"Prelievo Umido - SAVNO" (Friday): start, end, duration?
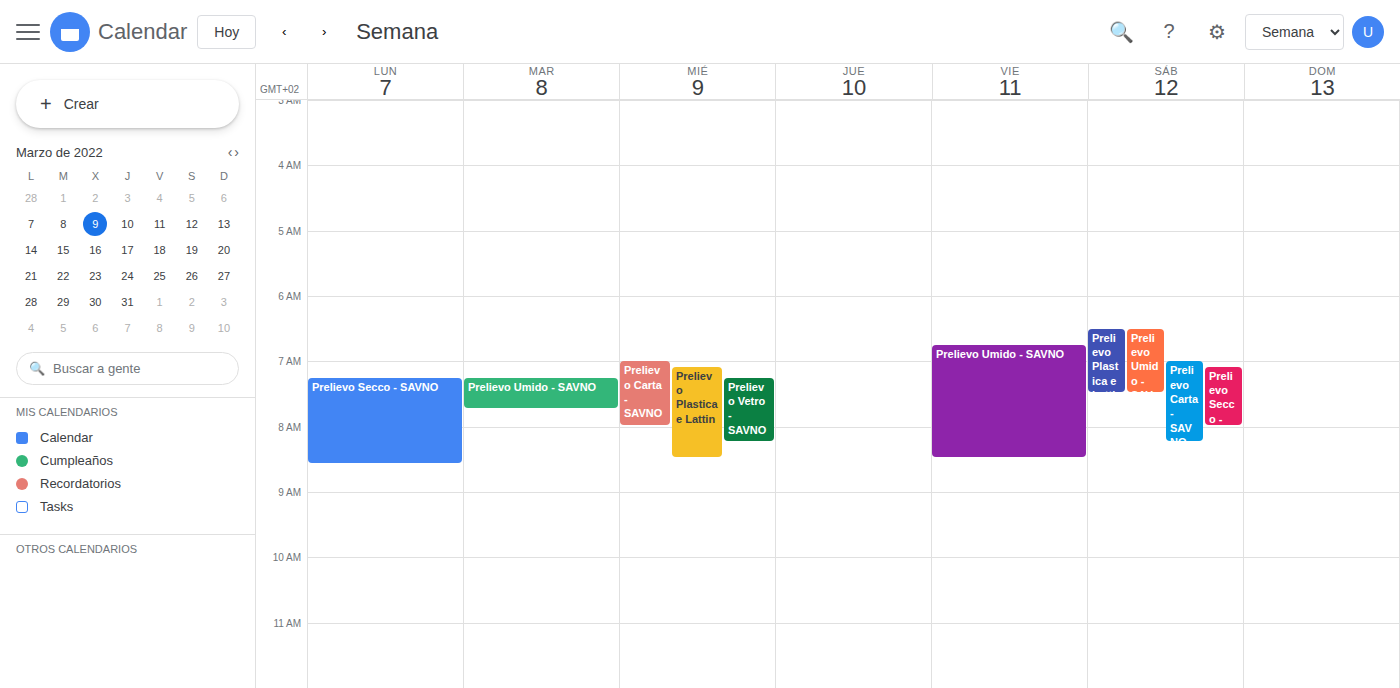
6:45 AM to 8:30 AM, 1 hour 45 minutes